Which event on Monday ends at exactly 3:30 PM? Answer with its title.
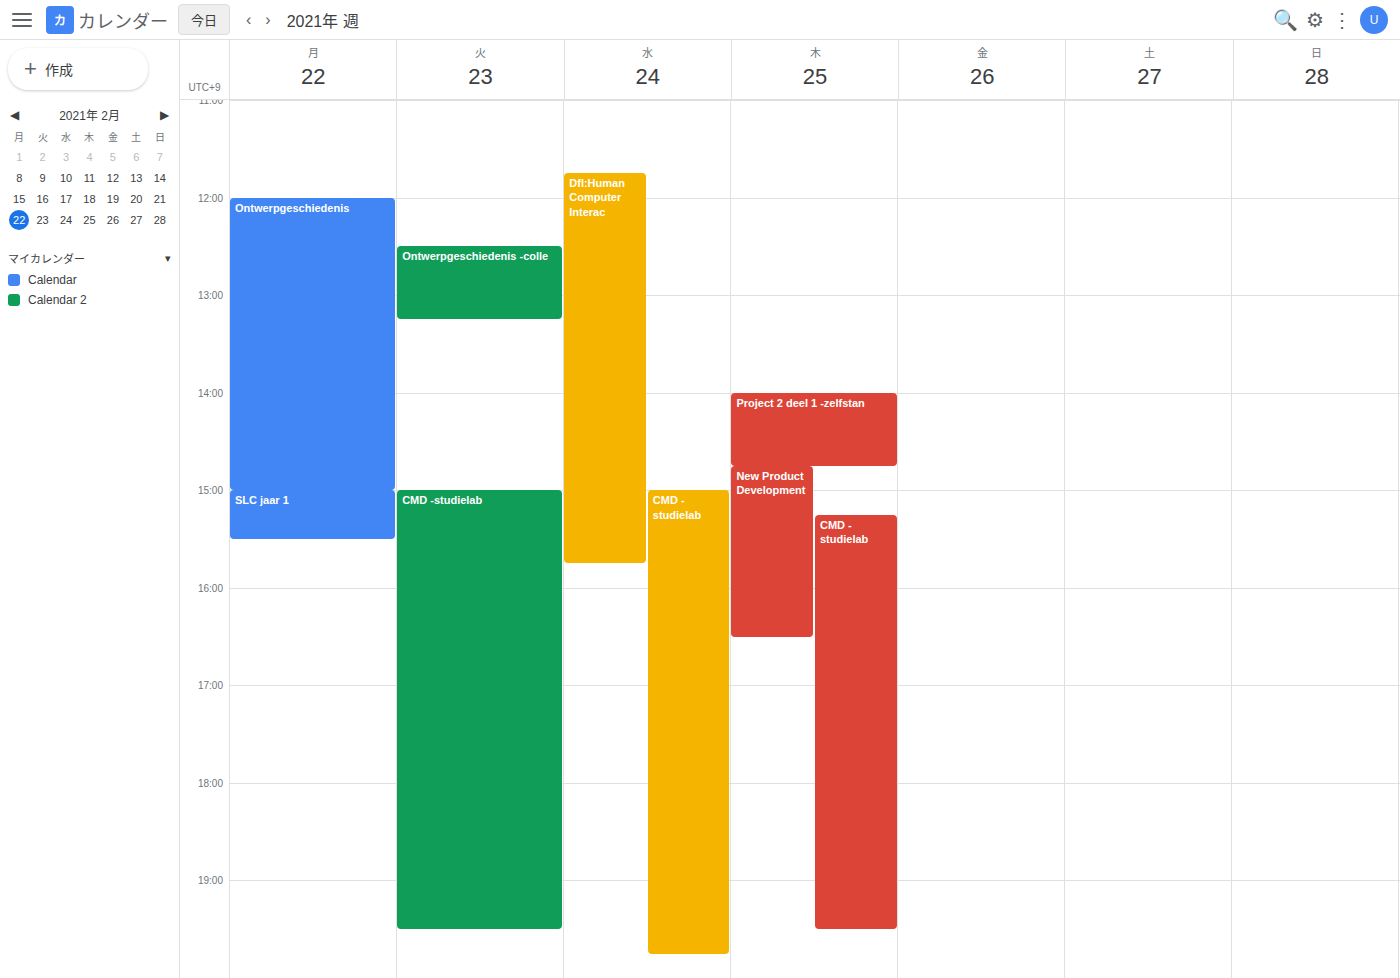
"SLC jaar 1"